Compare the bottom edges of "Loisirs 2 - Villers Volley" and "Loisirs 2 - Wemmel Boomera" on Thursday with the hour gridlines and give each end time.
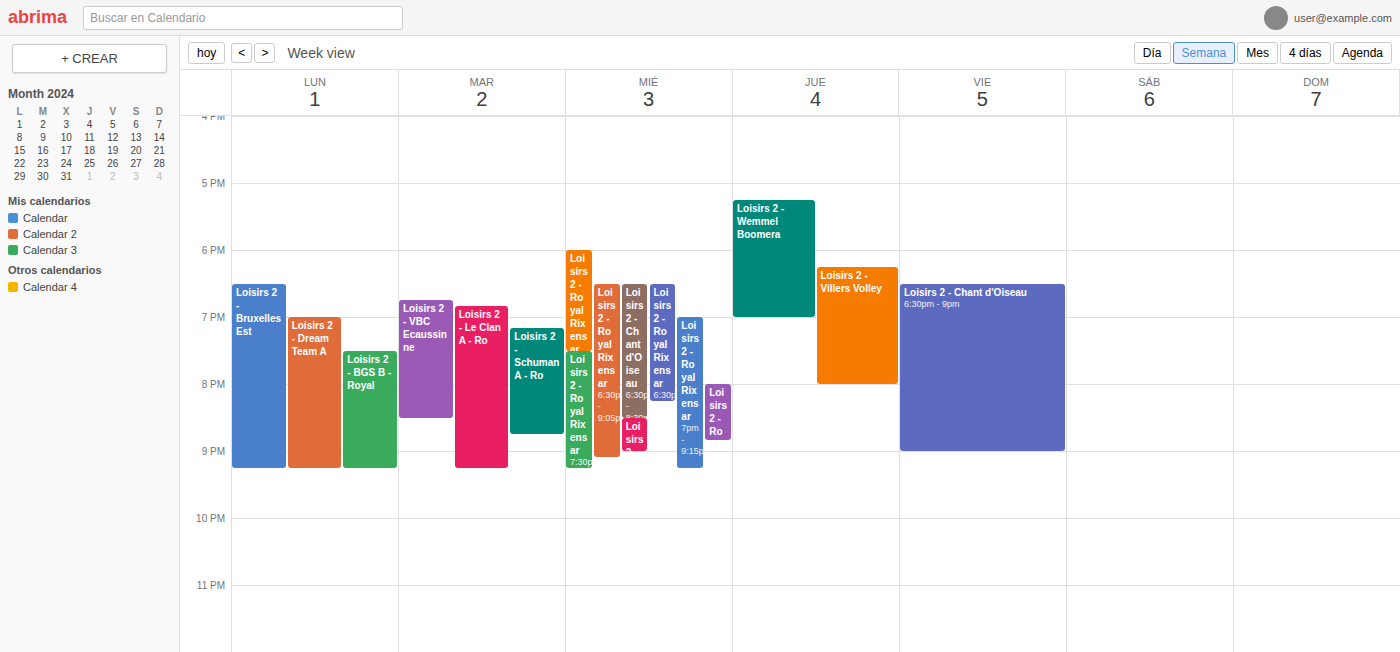
"Loisirs 2 - Villers Volley": 8:00 PM, exactly on the 8 PM line. "Loisirs 2 - Wemmel Boomera": 7:00 PM, exactly on the 7 PM line.